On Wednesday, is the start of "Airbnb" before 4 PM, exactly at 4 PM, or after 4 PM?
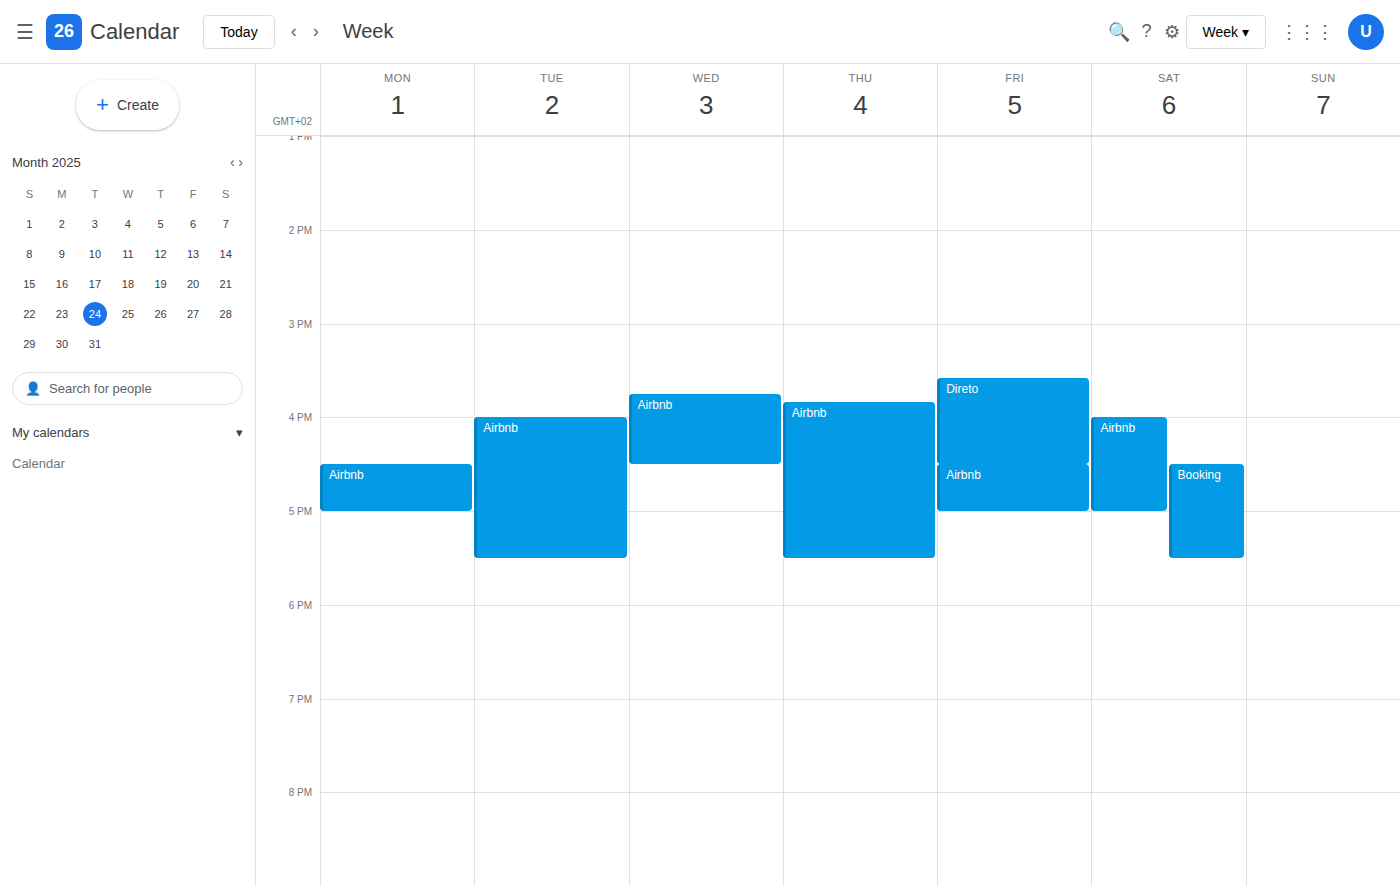
3:45 PM -- before 4 PM, 15 minutes above the 4 PM line.